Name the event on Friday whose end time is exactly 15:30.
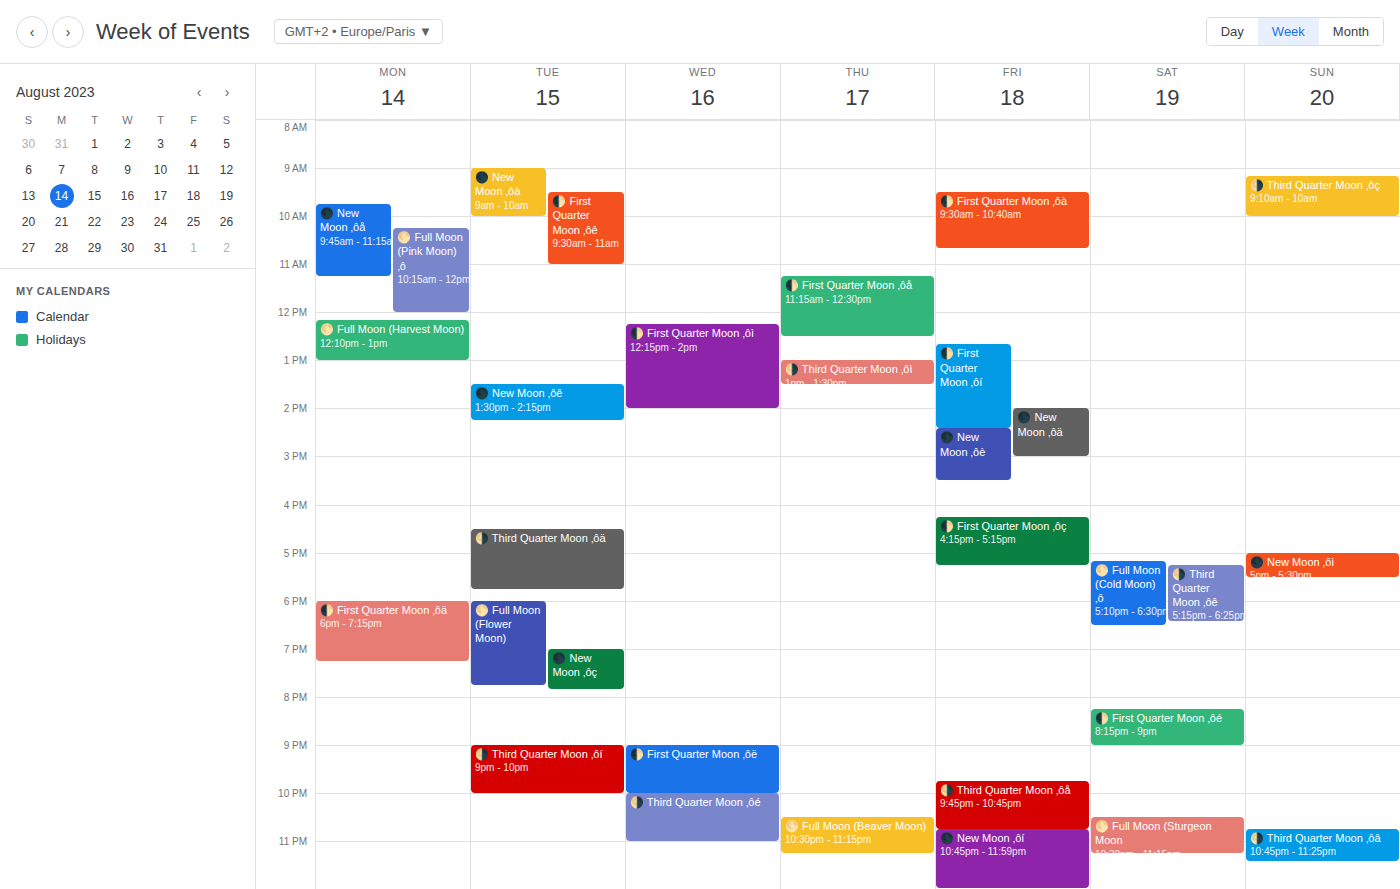
"🌑 New Moon ‚ôè"